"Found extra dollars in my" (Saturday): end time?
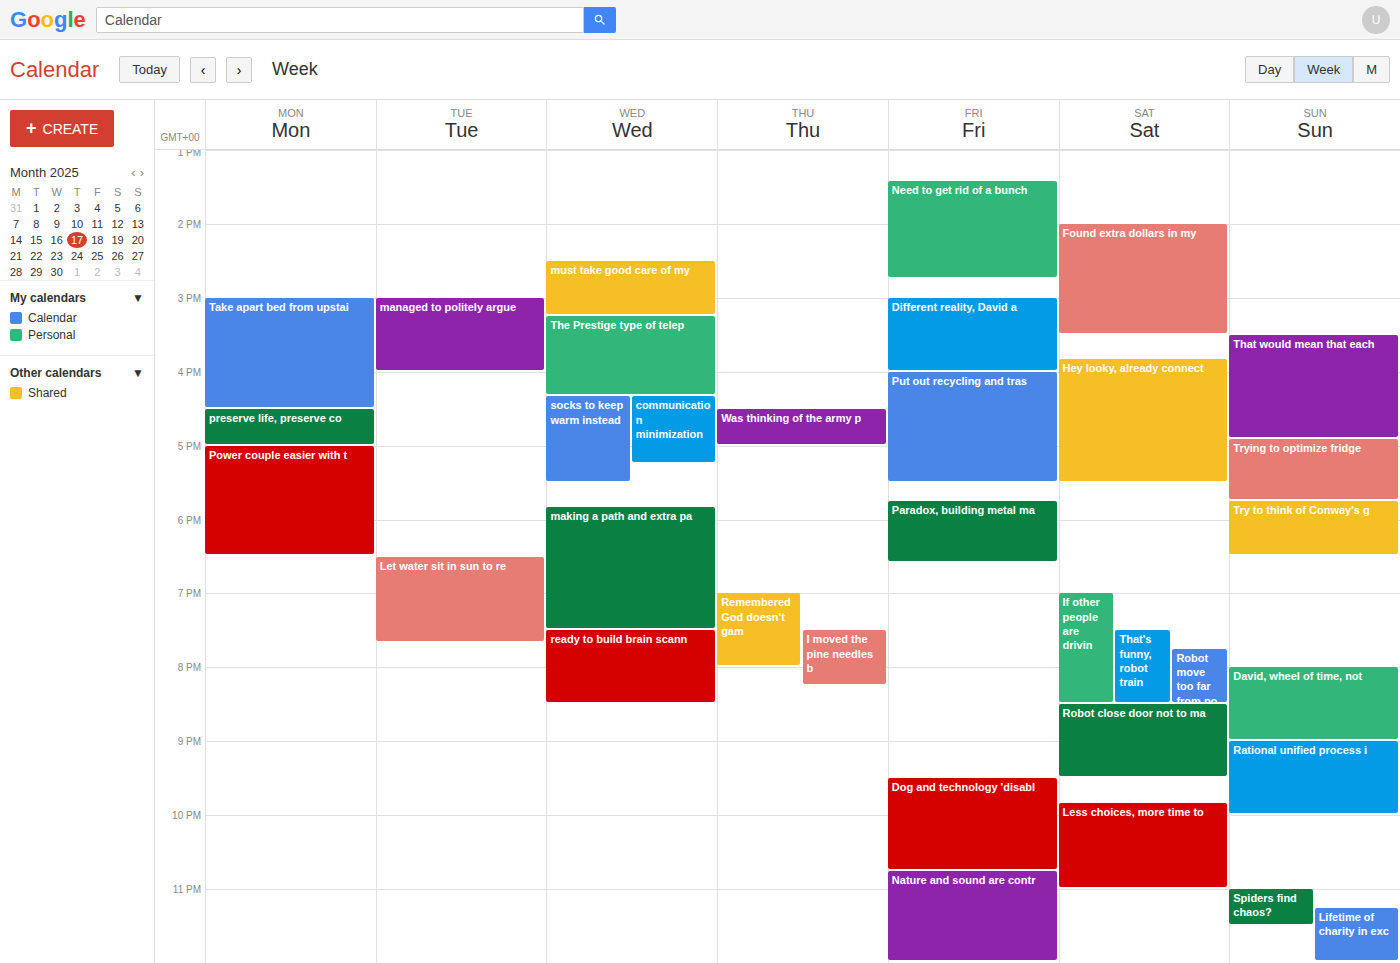
3:30 PM